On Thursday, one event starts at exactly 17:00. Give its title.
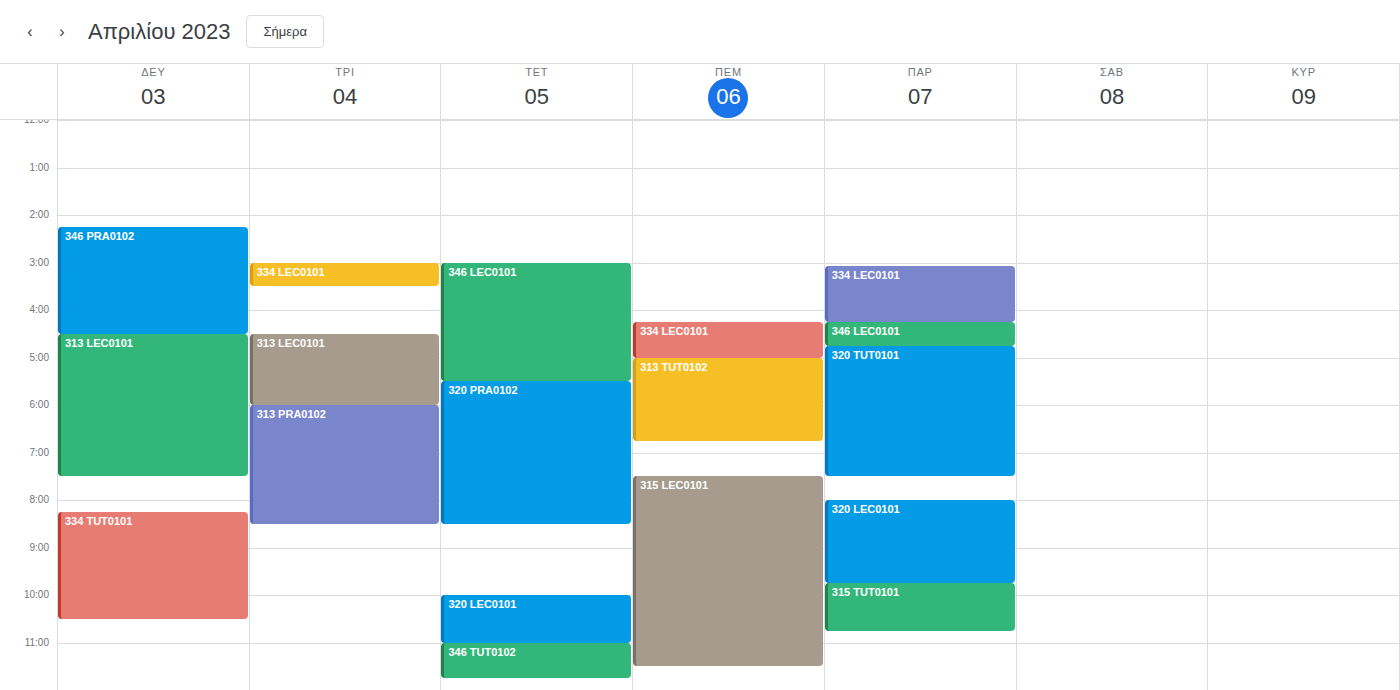
"313 TUT0102"